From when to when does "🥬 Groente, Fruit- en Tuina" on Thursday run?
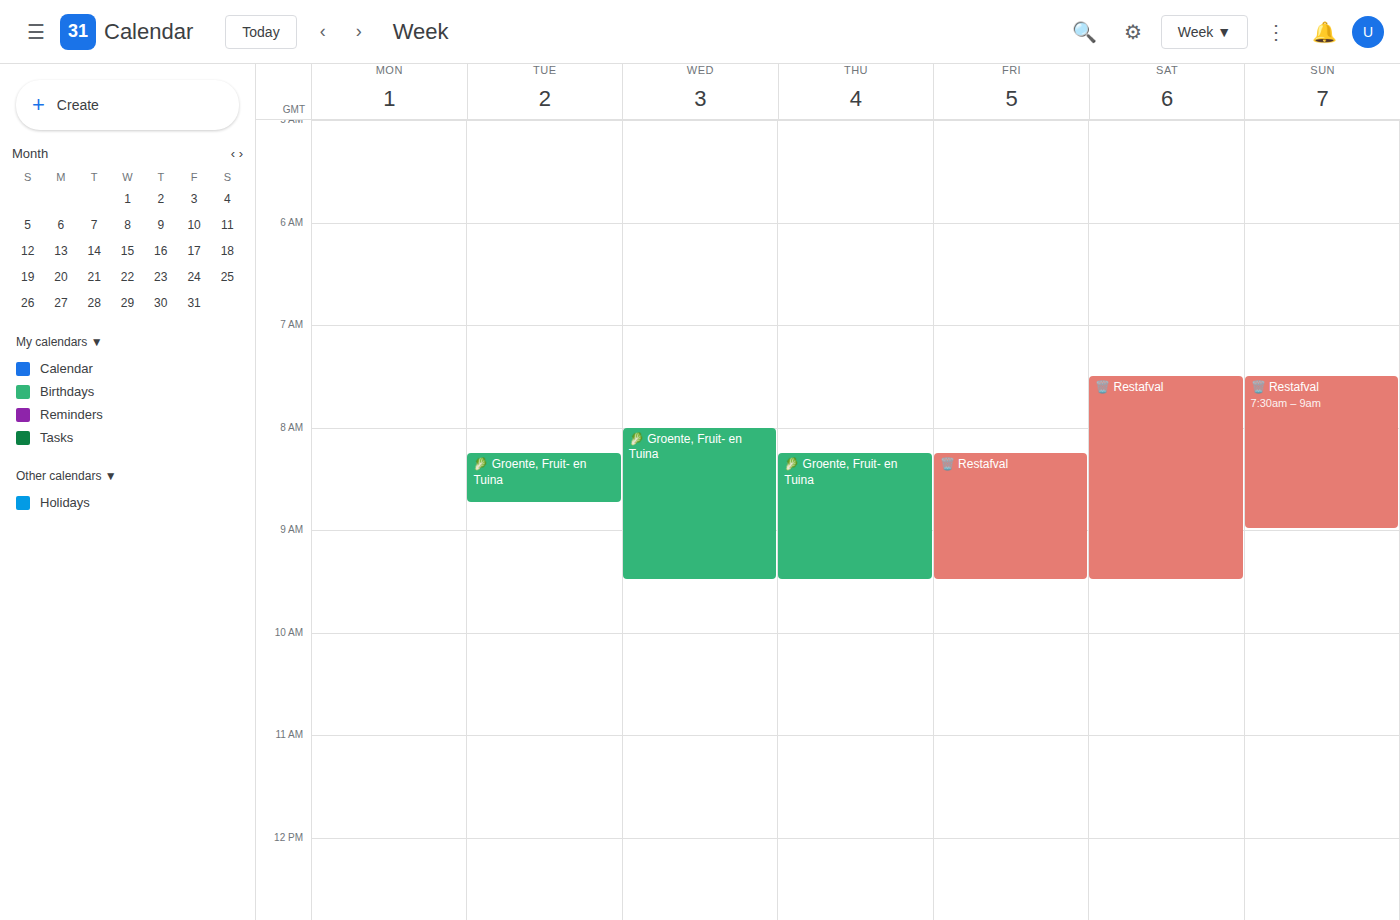
08:15 to 09:30